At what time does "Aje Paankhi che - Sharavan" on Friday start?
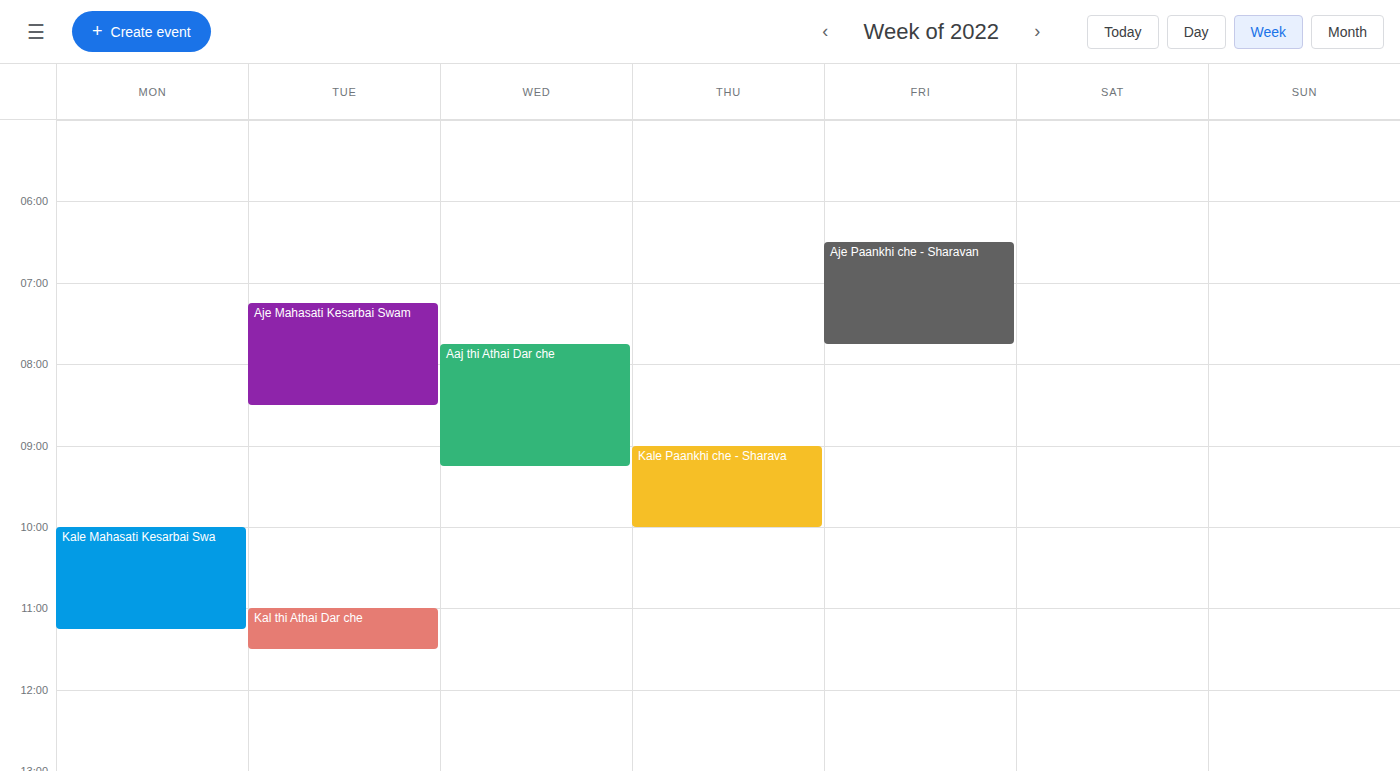
6:30 AM